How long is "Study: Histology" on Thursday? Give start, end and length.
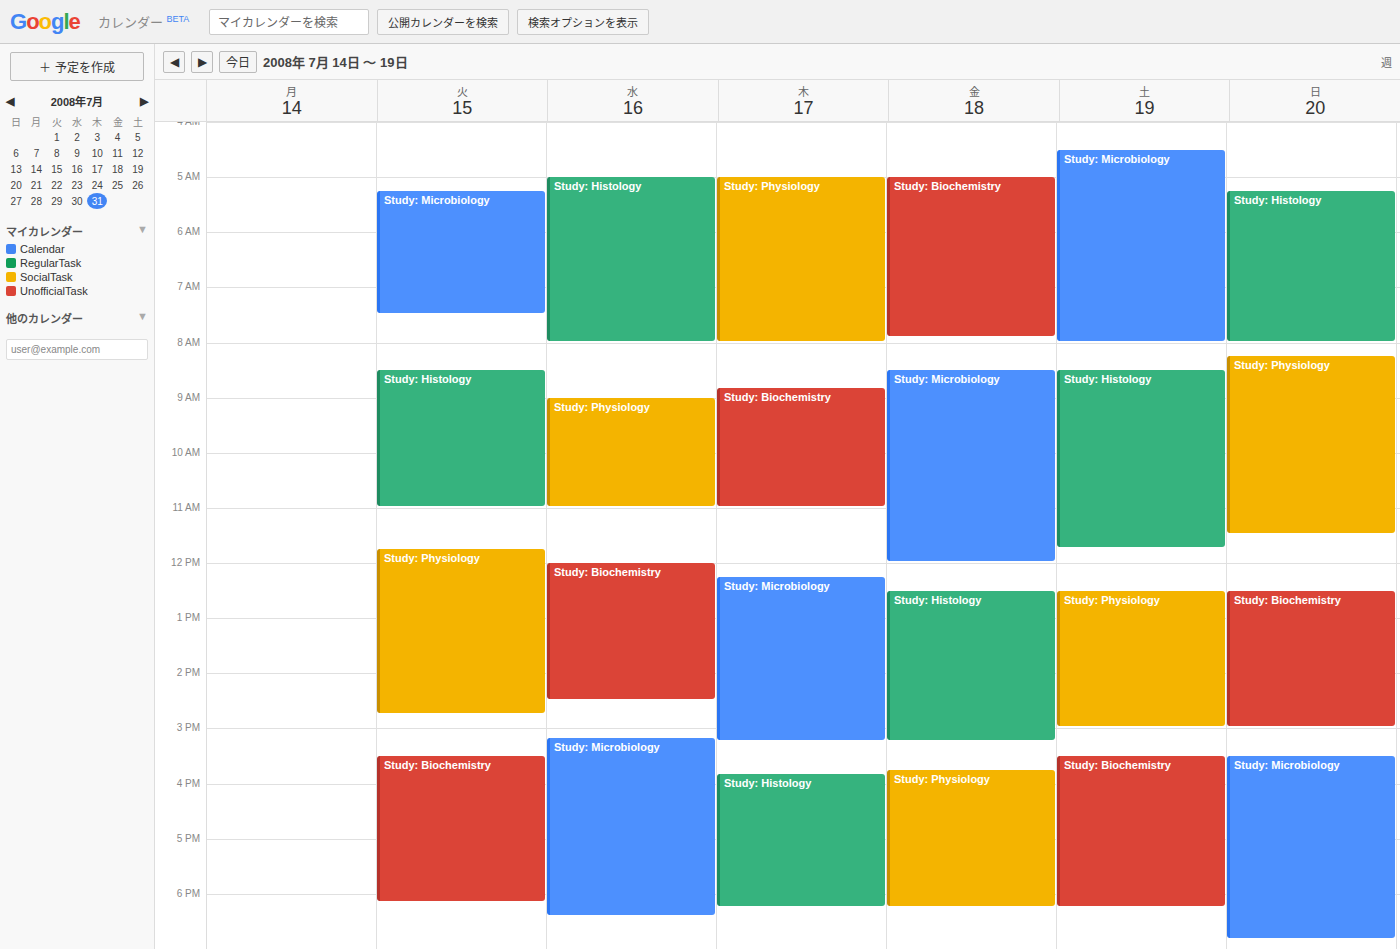
3:50 PM to 6:15 PM, 2 hours 25 minutes